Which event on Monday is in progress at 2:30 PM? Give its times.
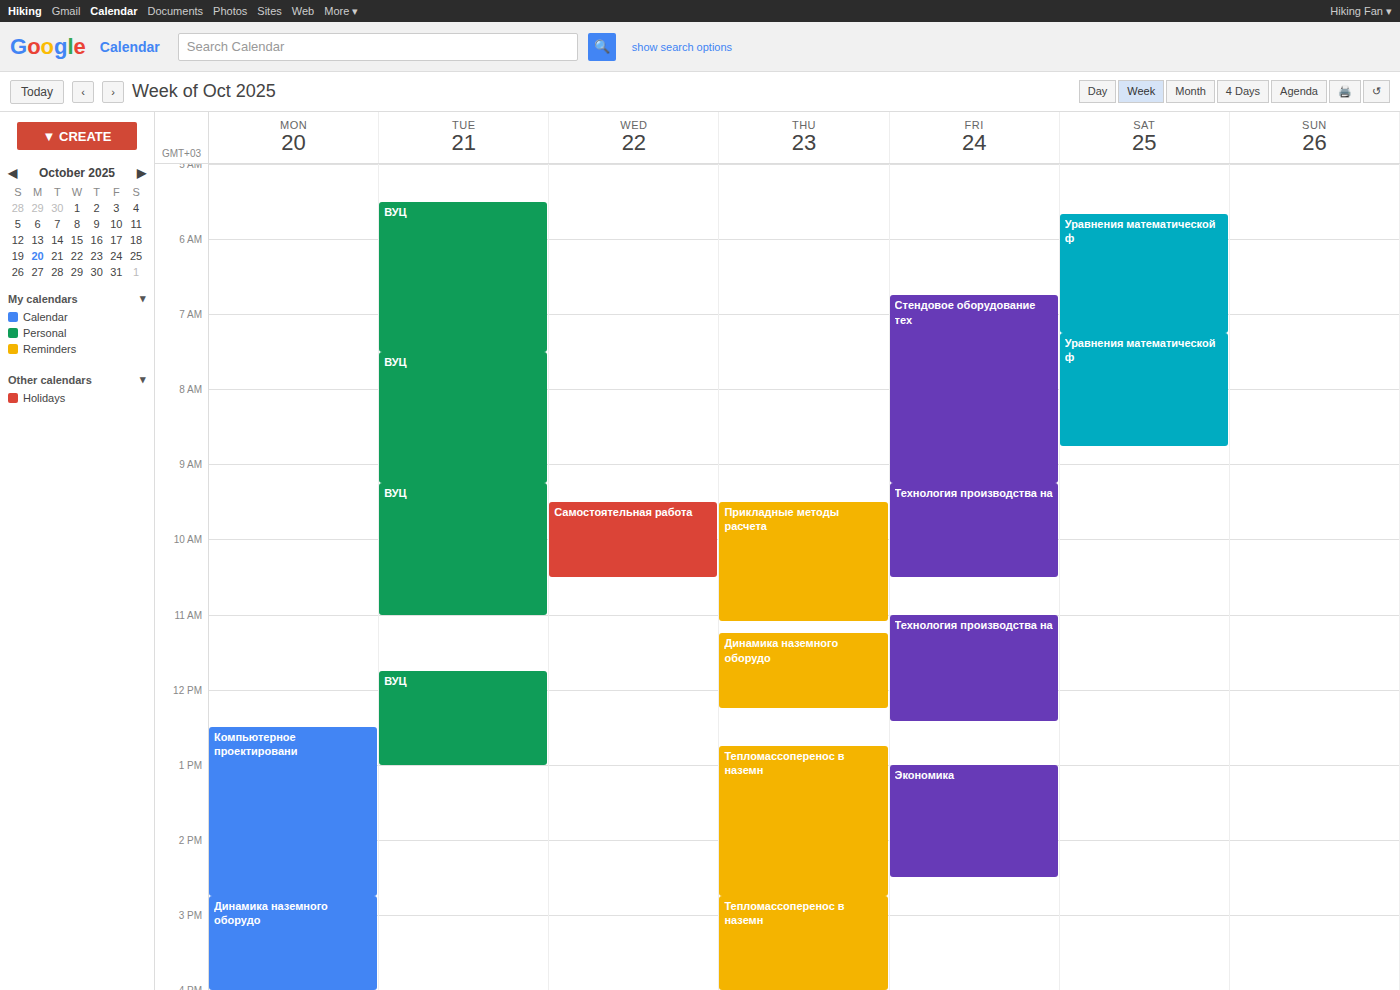
"Компьютерное проектировани", 12:30 PM to 2:45 PM